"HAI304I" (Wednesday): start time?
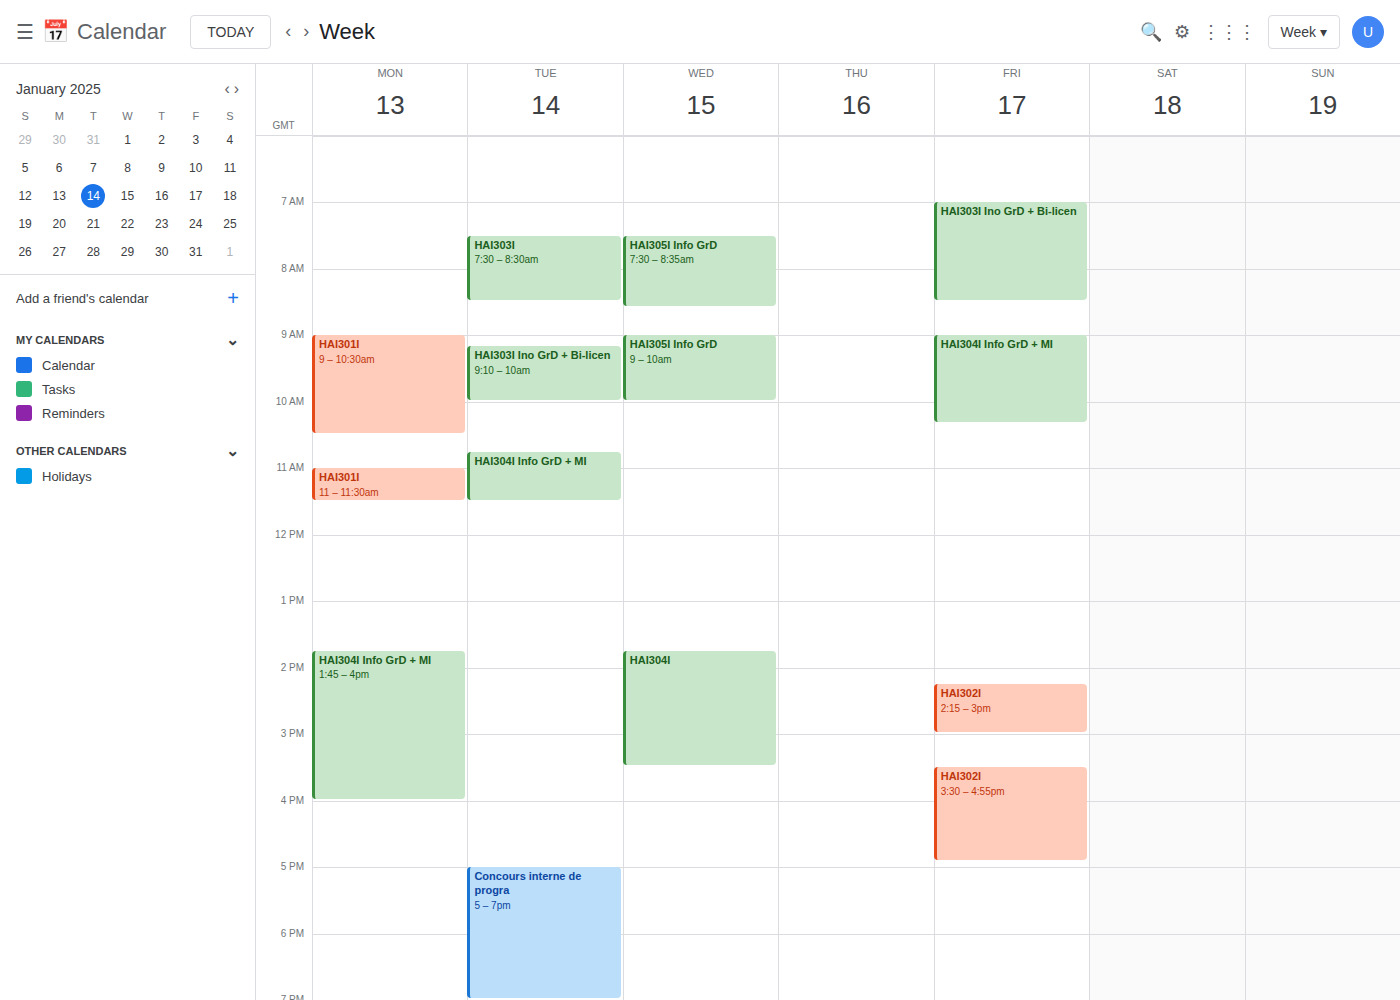
1:45 PM